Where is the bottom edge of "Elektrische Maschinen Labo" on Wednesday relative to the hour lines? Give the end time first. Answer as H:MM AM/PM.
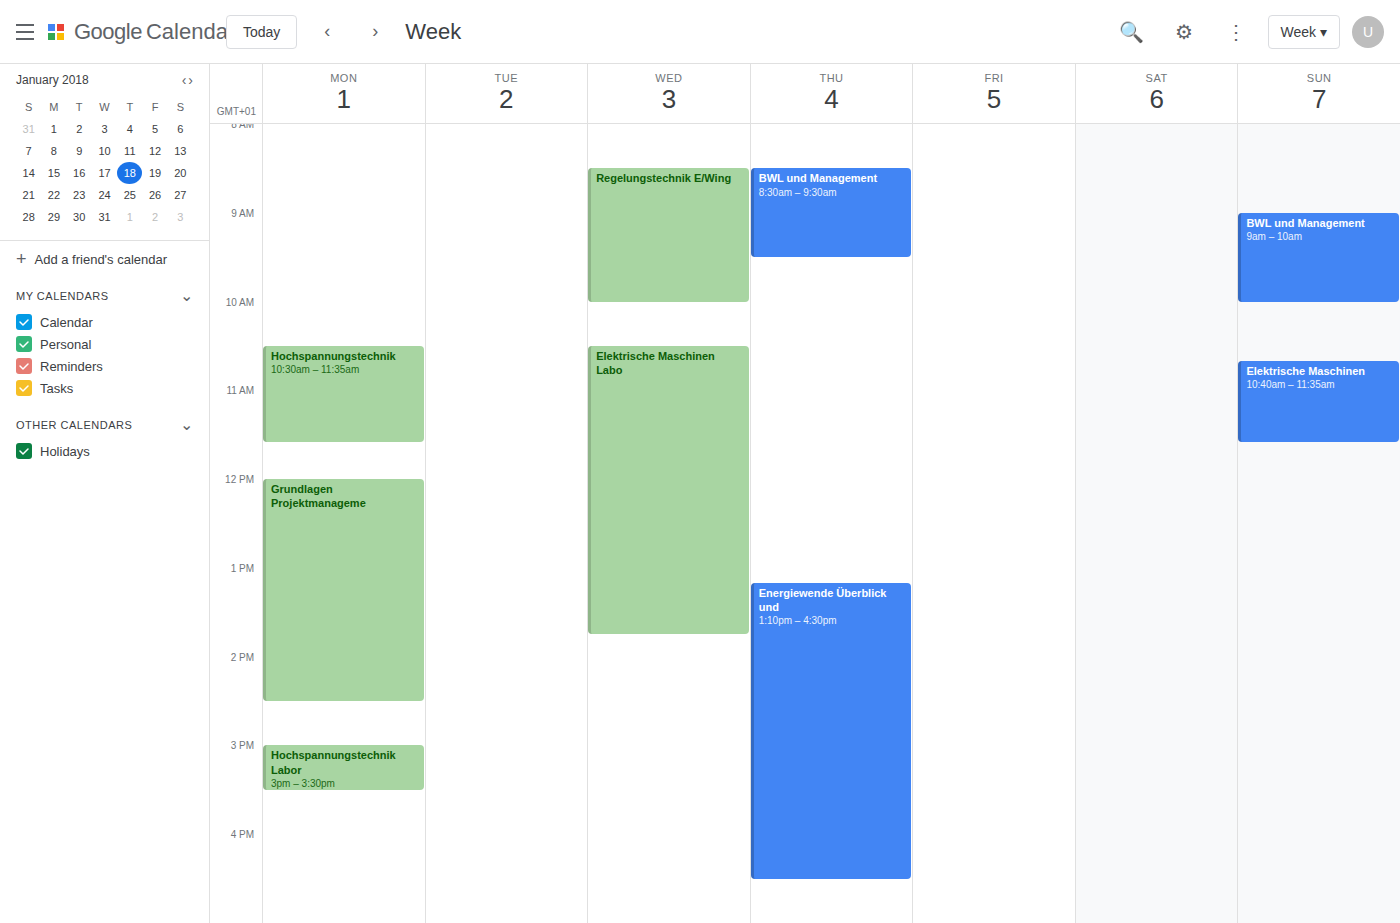
1:45 PM -- neither: three quarters of the way from the 1 PM line to the 2 PM line.